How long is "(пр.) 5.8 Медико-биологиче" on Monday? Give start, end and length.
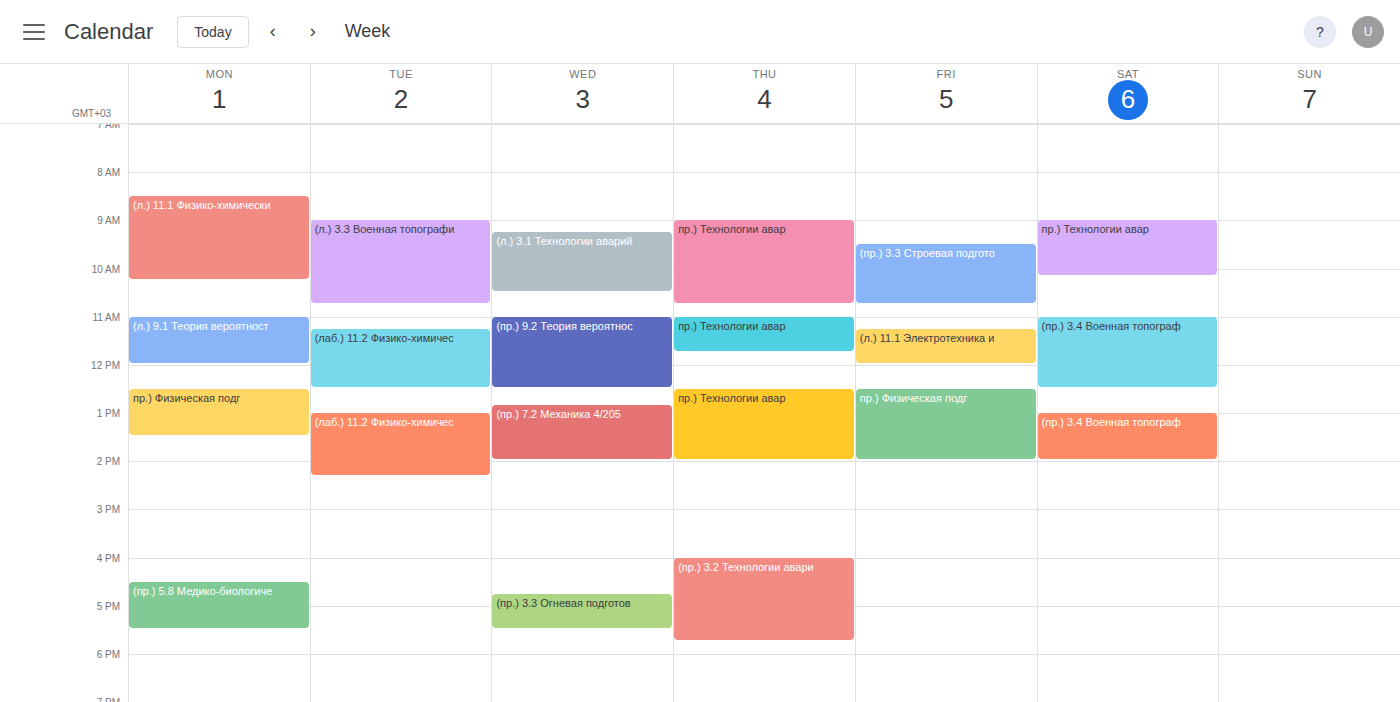
4:30 PM to 5:30 PM, 1 hour